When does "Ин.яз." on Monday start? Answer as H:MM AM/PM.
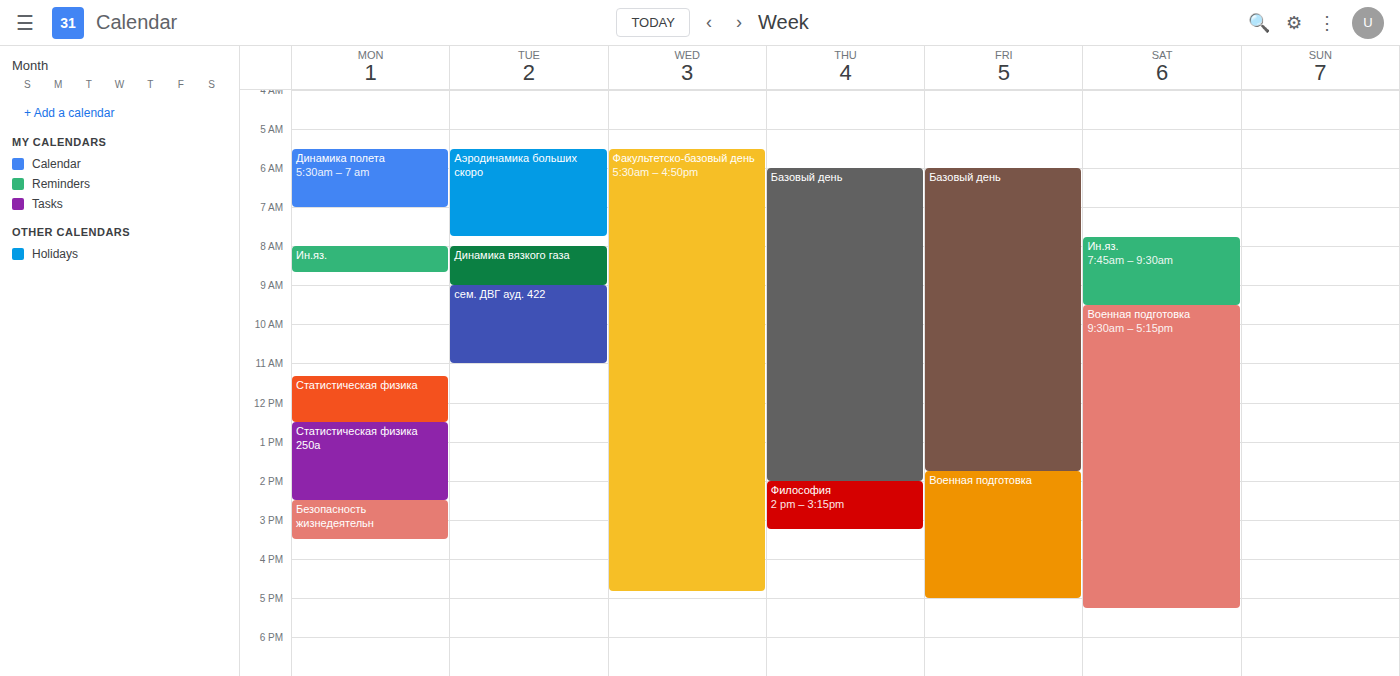
8:00 AM